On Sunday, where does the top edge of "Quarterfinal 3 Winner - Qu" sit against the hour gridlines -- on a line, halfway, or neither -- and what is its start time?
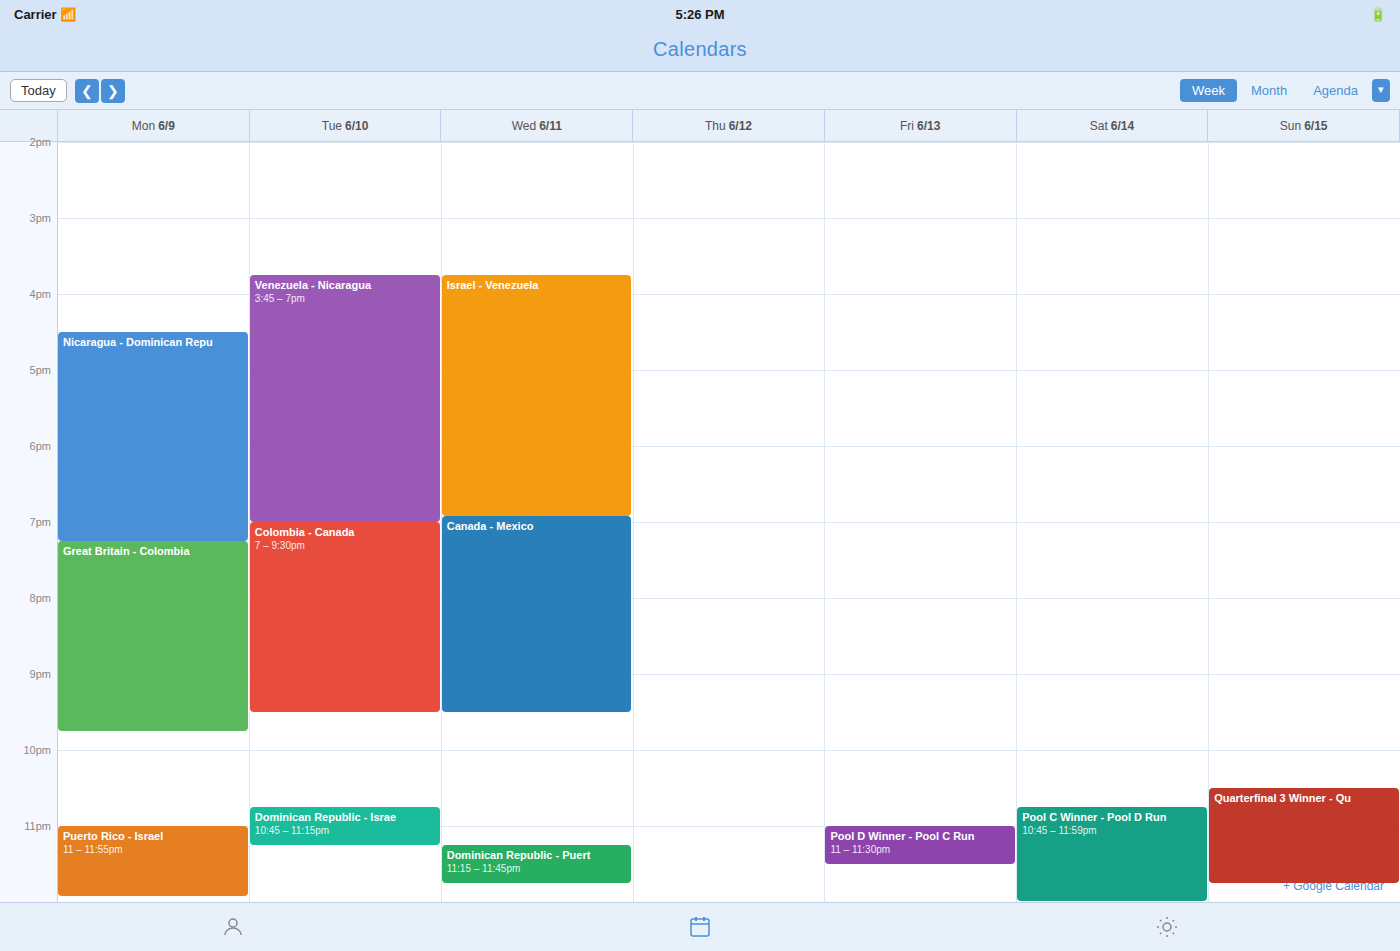
10:30 PM -- halfway between the 10 PM and 11 PM lines.